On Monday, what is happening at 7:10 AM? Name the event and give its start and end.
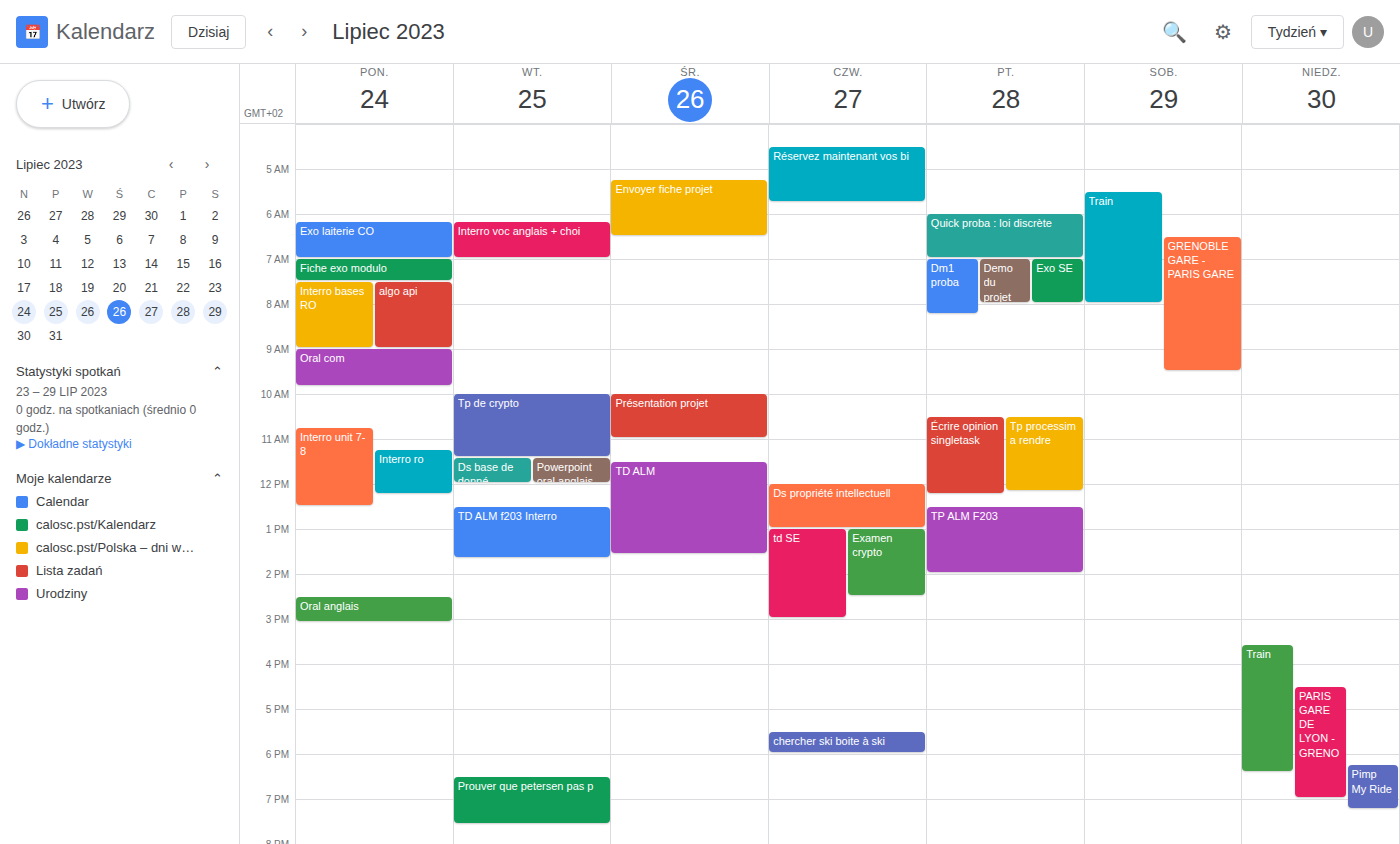
"Fiche exo modulo", 7:00 AM to 7:30 AM